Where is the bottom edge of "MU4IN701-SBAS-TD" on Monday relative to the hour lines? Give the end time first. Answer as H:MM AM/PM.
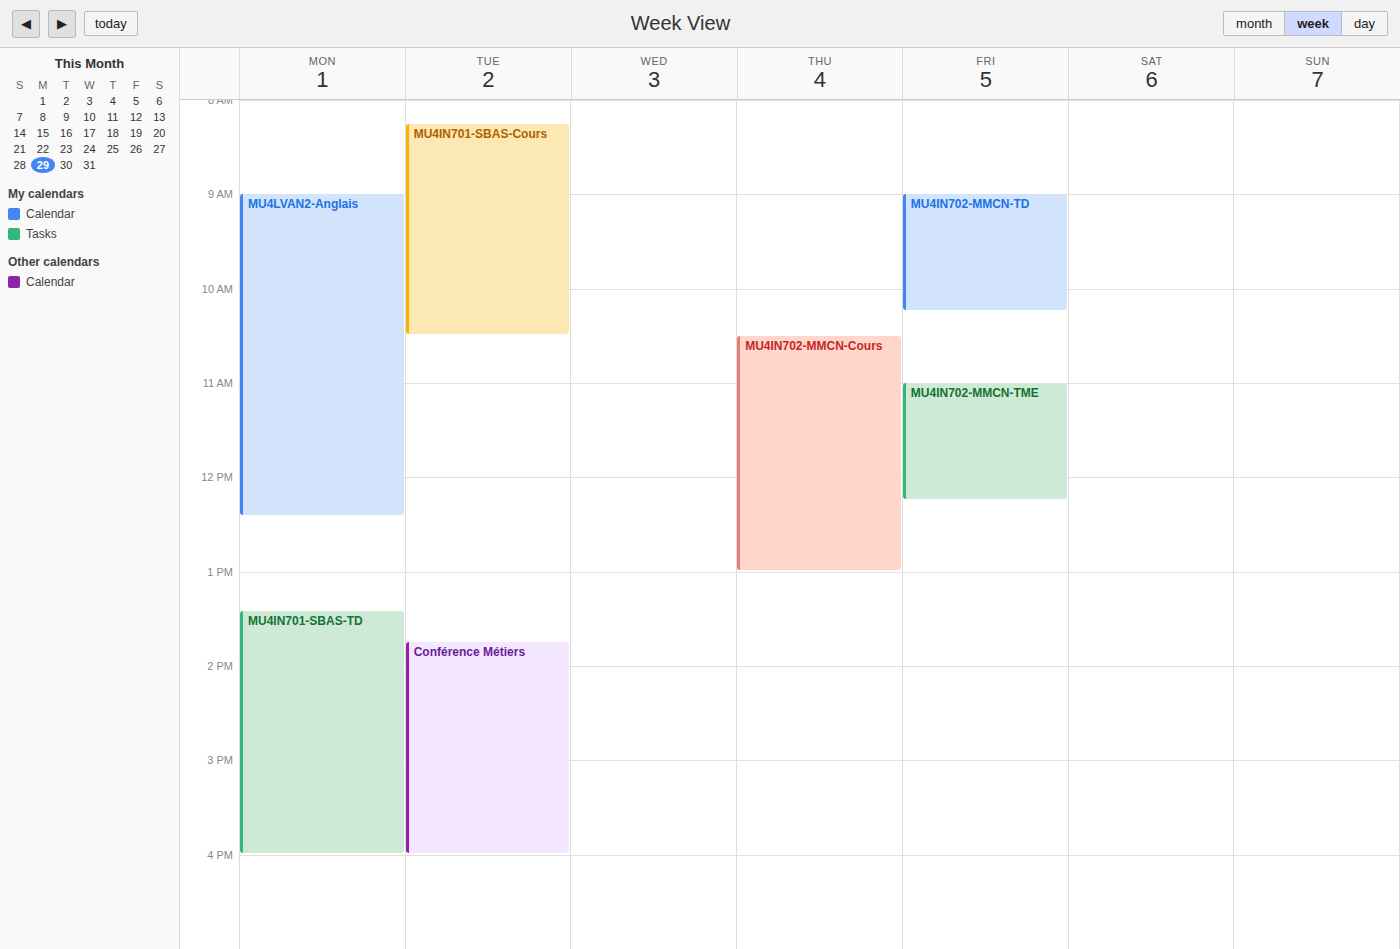
4:00 PM -- exactly on the 4 PM line.